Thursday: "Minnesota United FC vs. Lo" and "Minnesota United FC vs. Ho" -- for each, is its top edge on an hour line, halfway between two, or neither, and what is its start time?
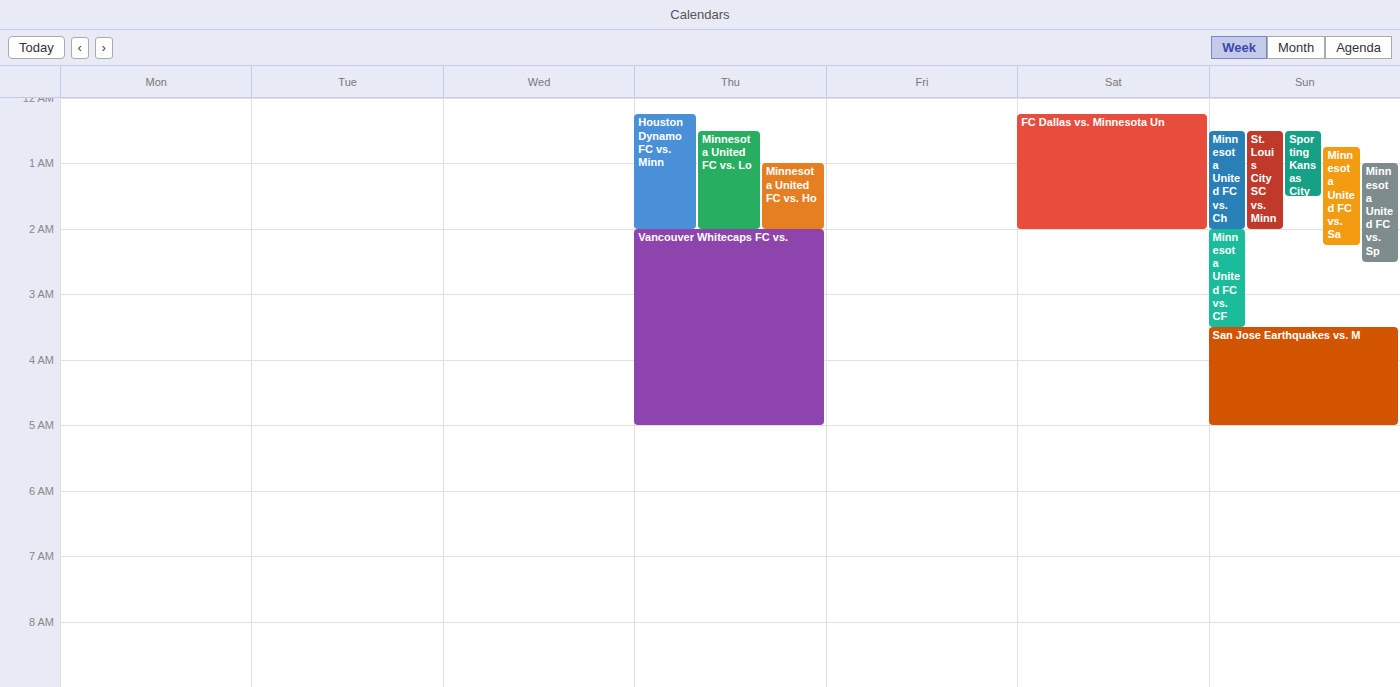
"Minnesota United FC vs. Lo": 12:30 AM, halfway between the 12 AM and 1 AM lines. "Minnesota United FC vs. Ho": 1:00 AM, exactly on the 1 AM line.